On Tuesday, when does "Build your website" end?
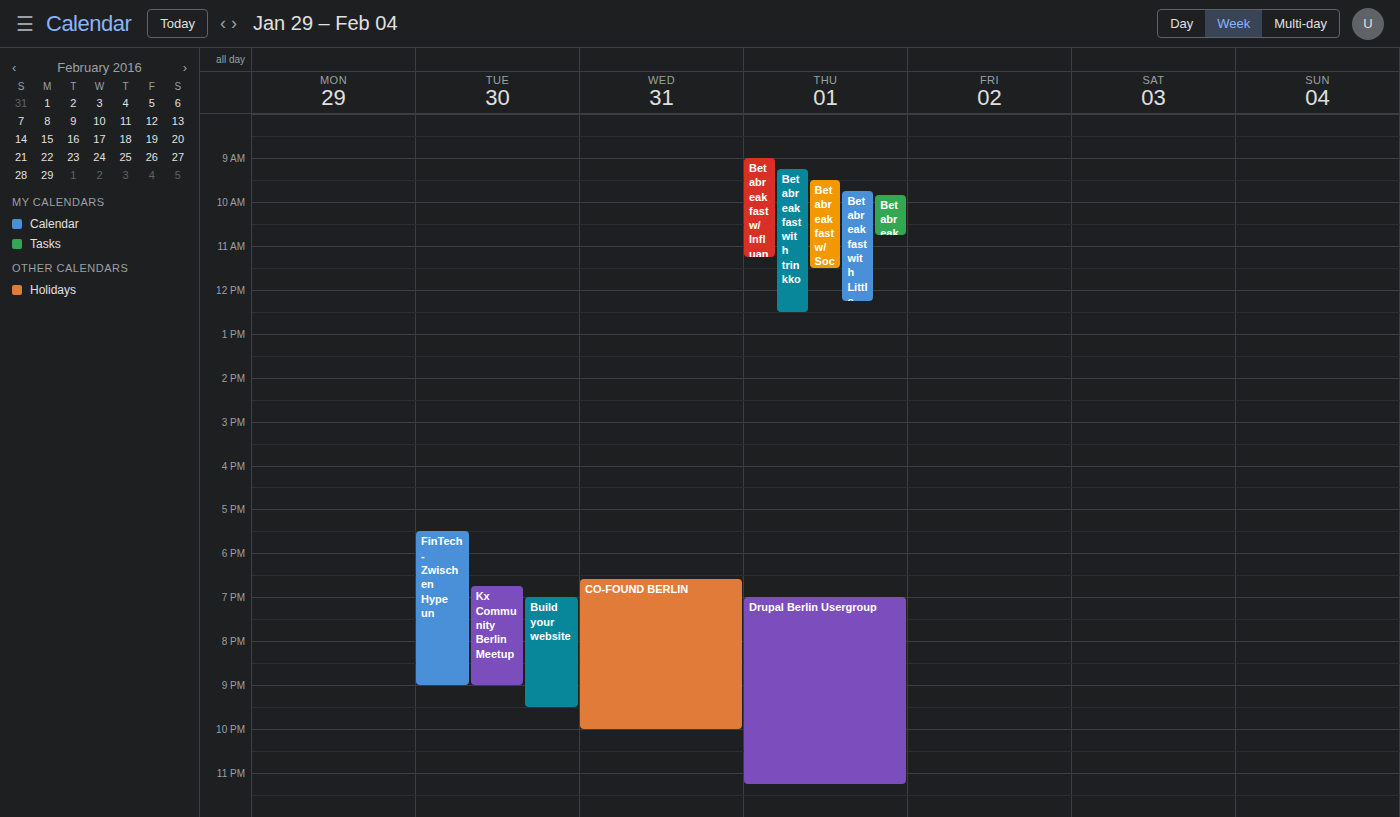
9:30 PM